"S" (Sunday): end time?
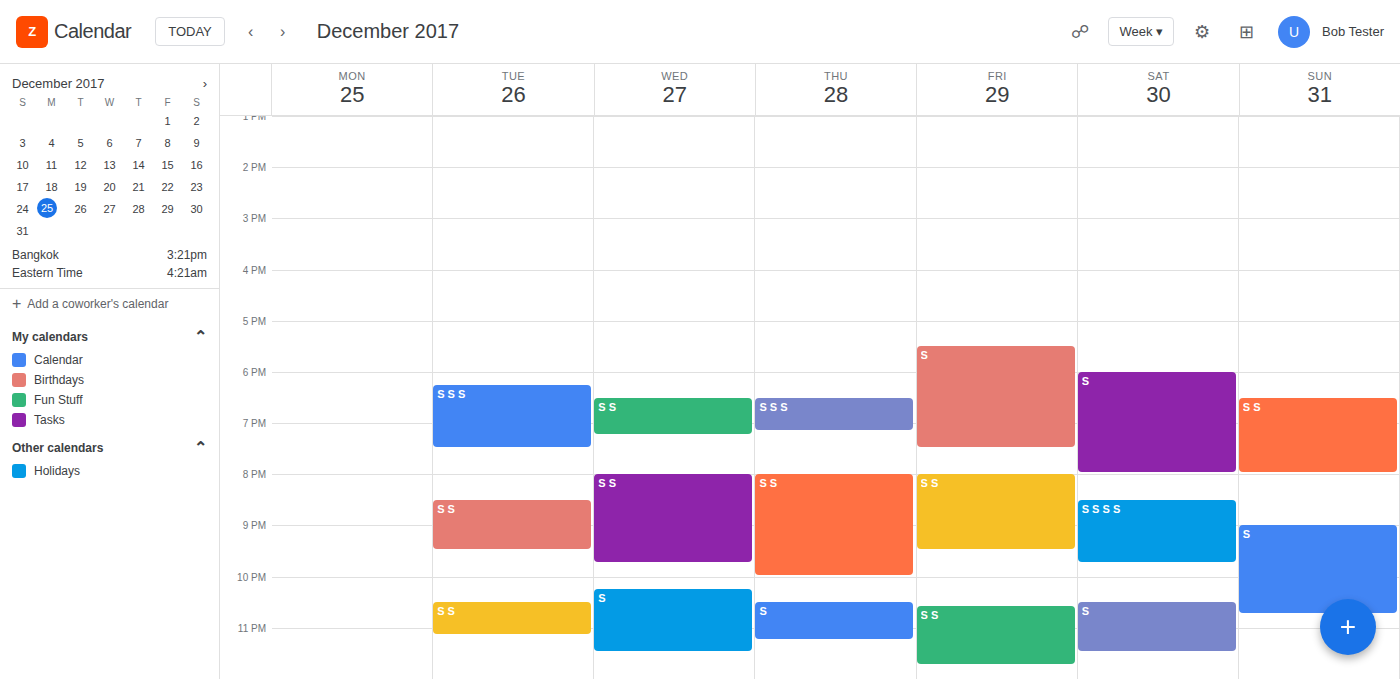
10:45 PM